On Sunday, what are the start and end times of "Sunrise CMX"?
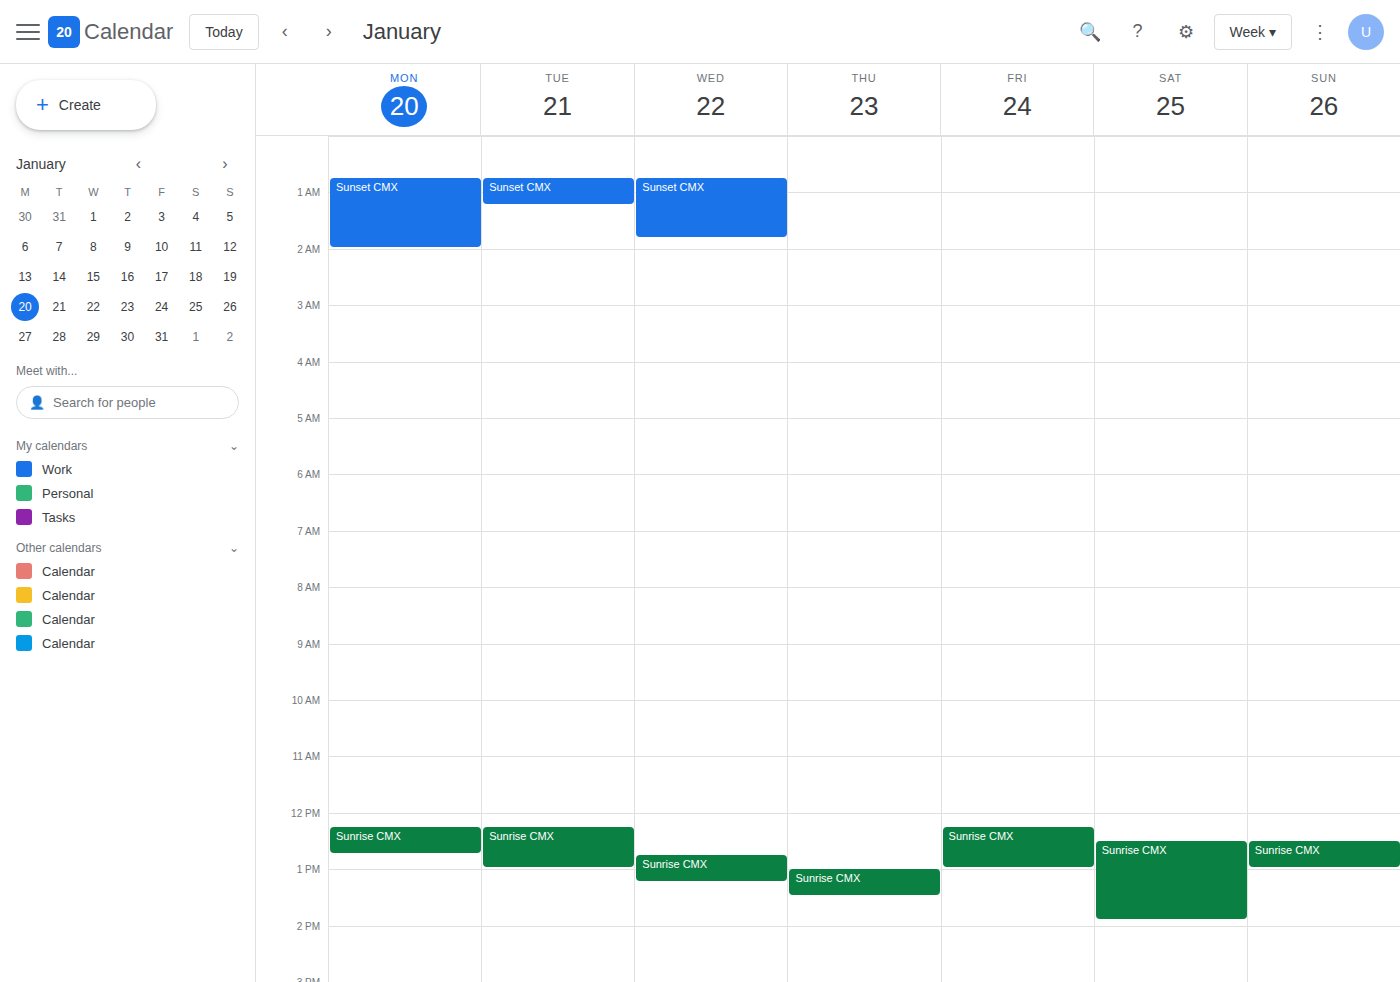
12:30 PM to 1:00 PM